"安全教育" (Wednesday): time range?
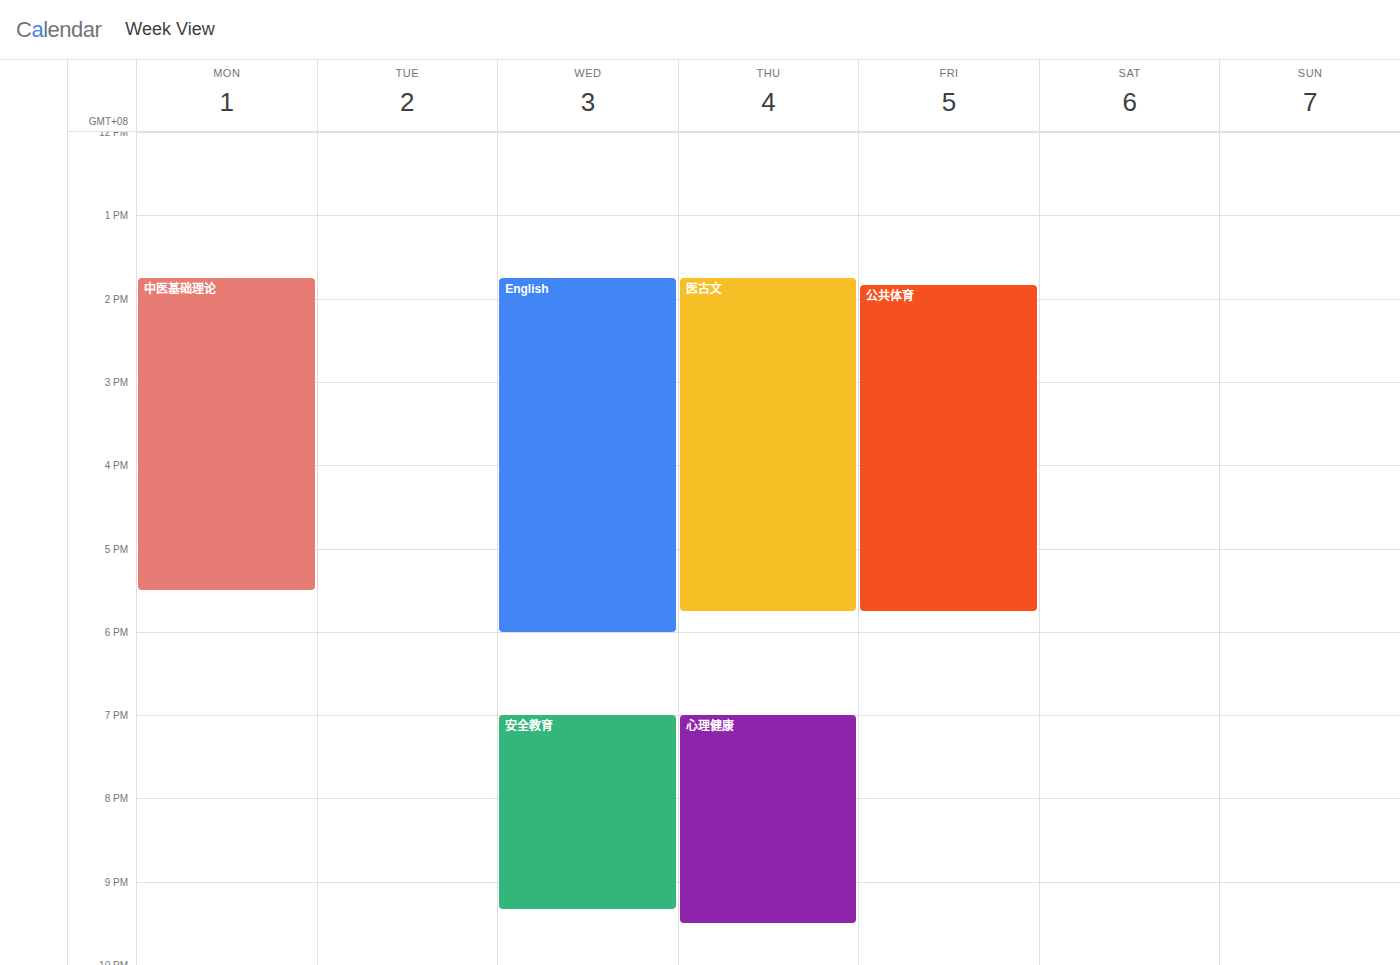
19:00 to 21:20